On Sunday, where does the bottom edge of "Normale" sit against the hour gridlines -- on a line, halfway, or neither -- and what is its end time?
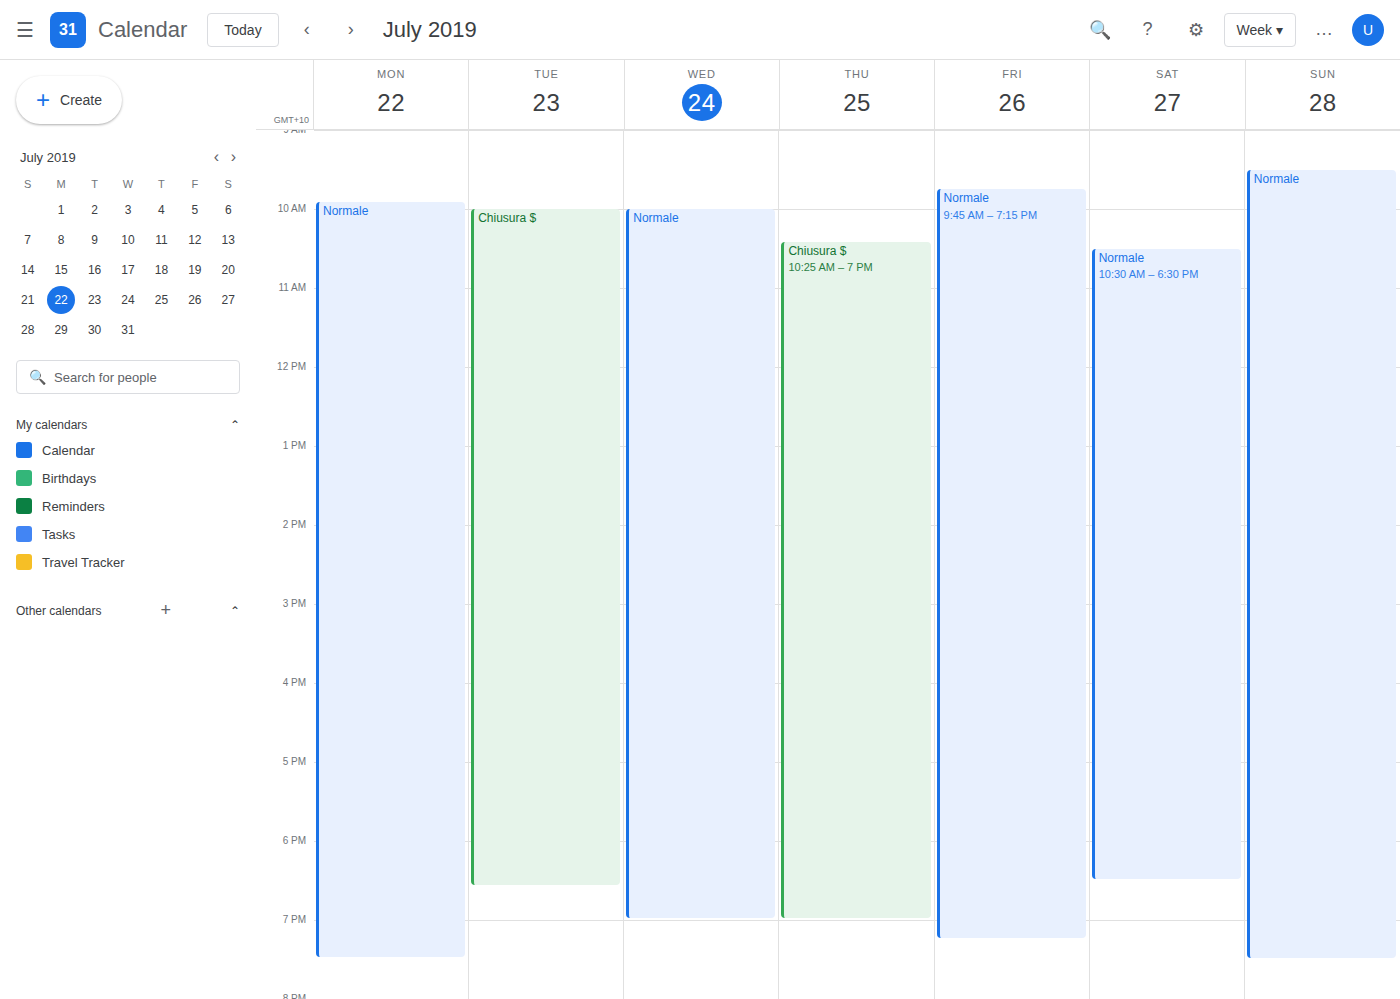
7:30 PM -- halfway between the 7 PM and 8 PM lines.